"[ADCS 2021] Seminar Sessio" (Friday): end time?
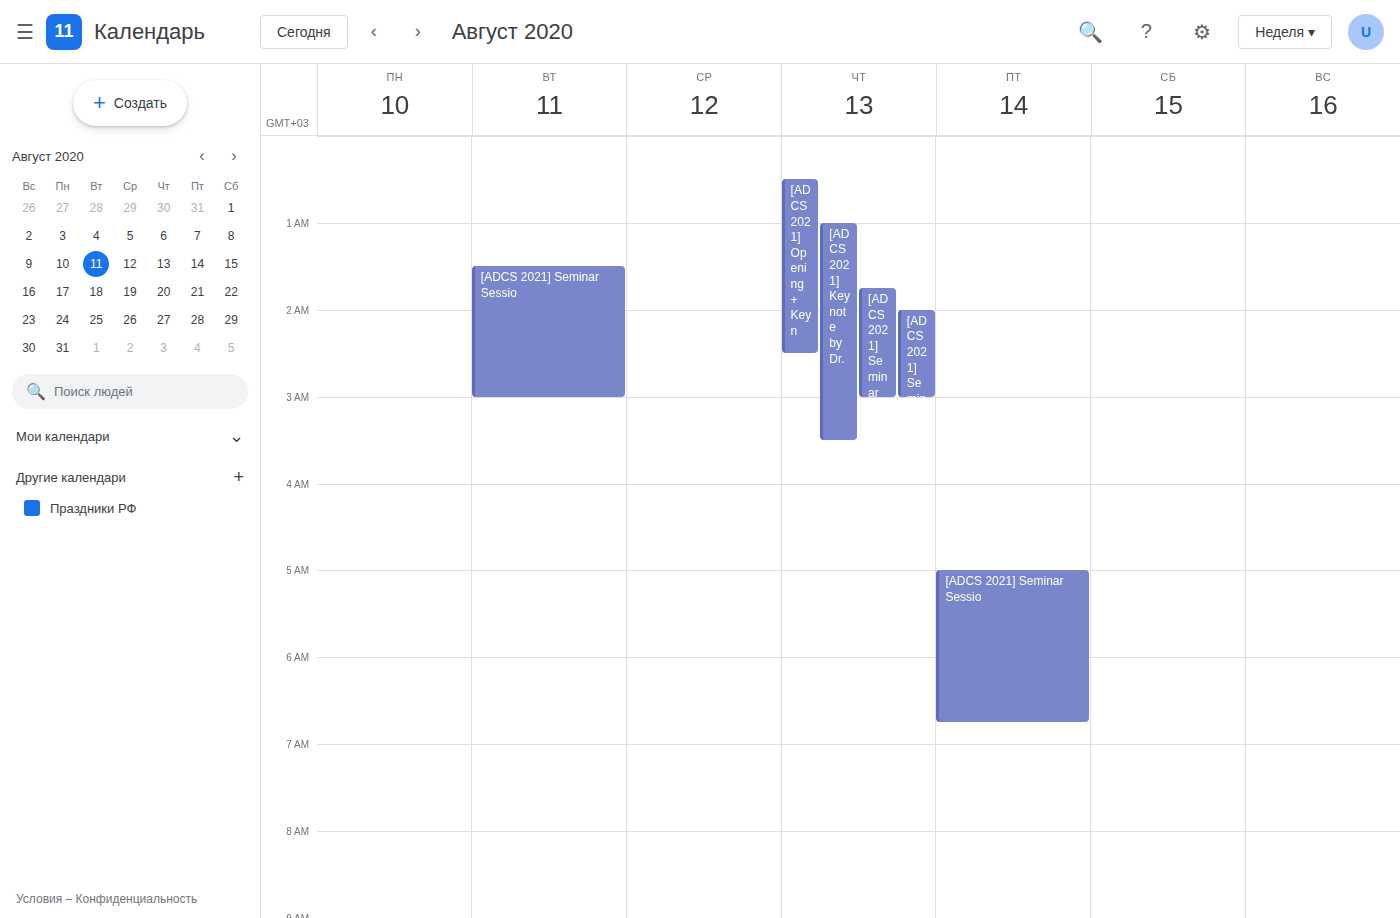
6:45 AM